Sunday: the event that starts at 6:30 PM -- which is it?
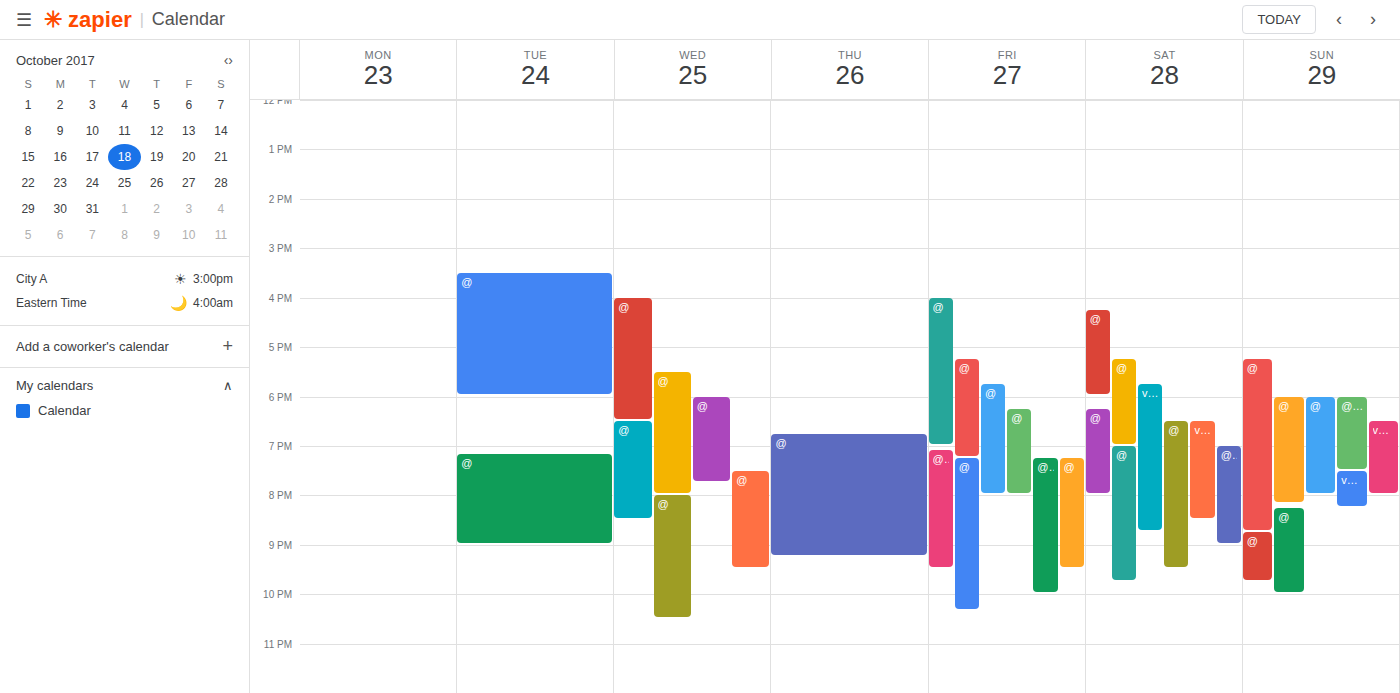
"vs Nottingham Panthers"